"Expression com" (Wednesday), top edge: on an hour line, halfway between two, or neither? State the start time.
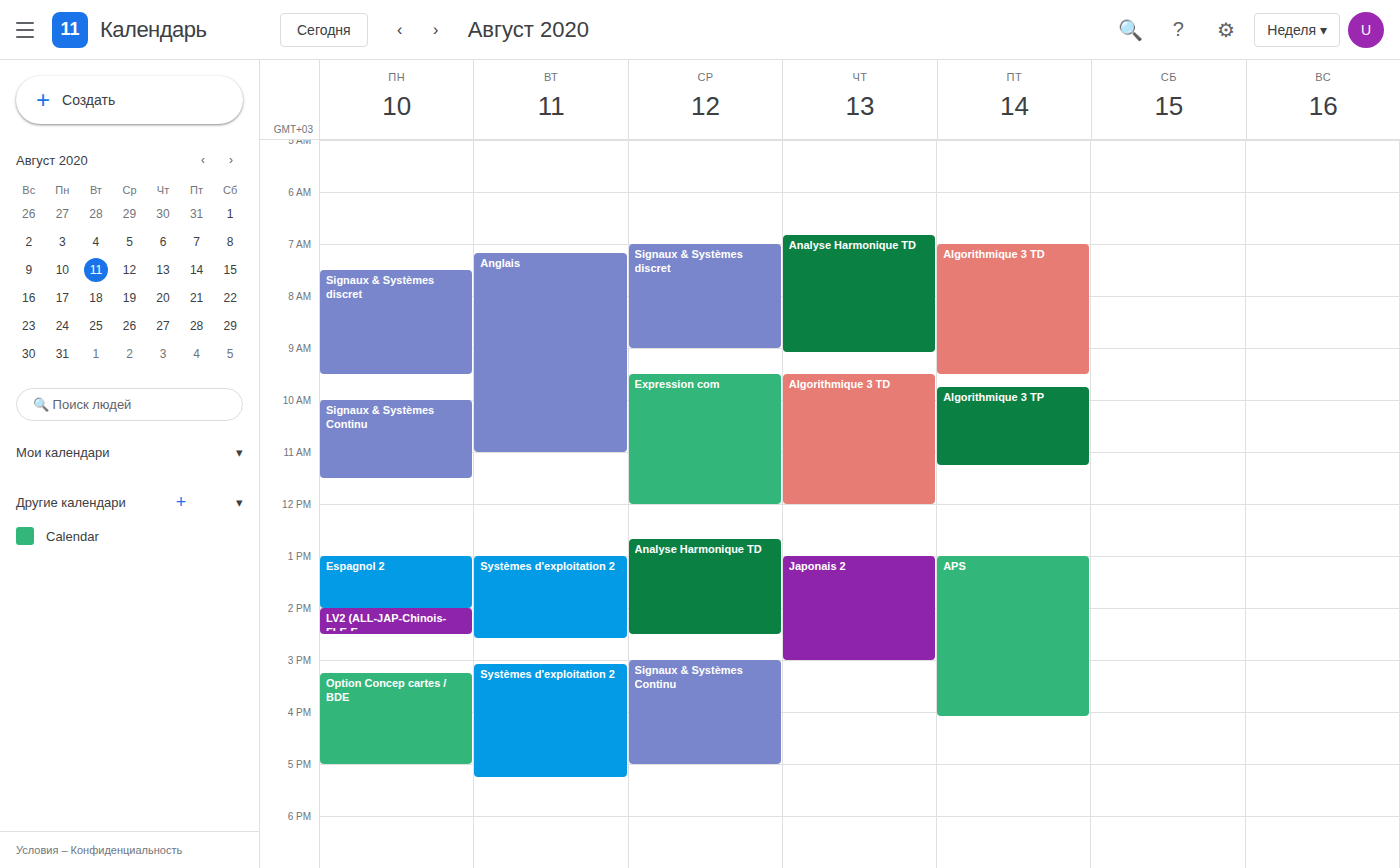
9:30 AM -- halfway between the 9 AM and 10 AM lines.